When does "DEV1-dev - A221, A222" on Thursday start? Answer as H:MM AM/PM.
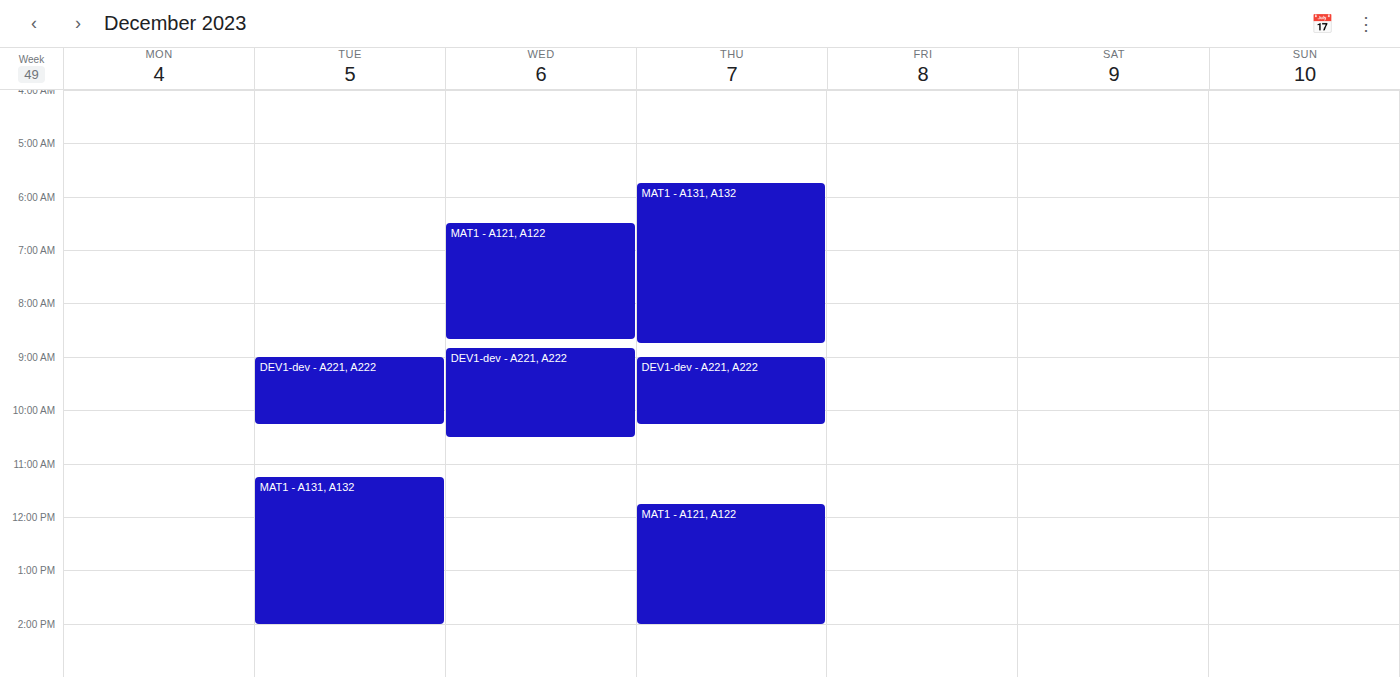
9:00 AM